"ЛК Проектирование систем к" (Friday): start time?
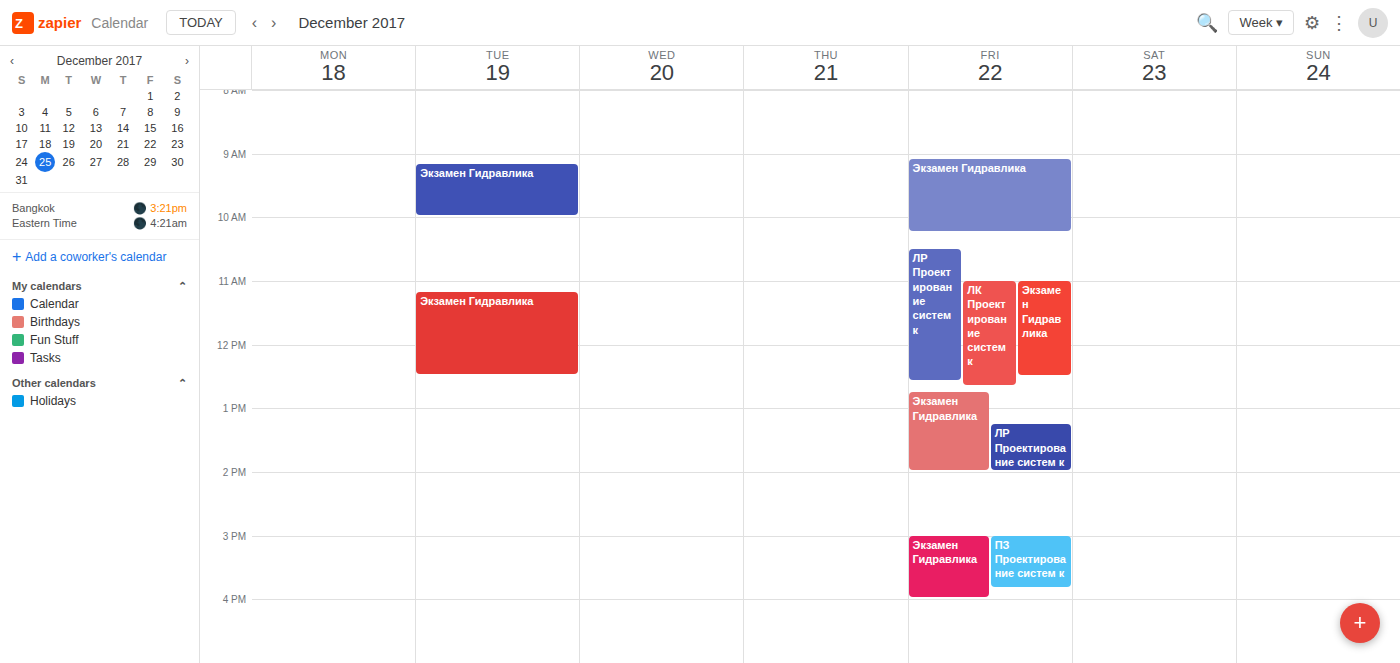
11:00 AM